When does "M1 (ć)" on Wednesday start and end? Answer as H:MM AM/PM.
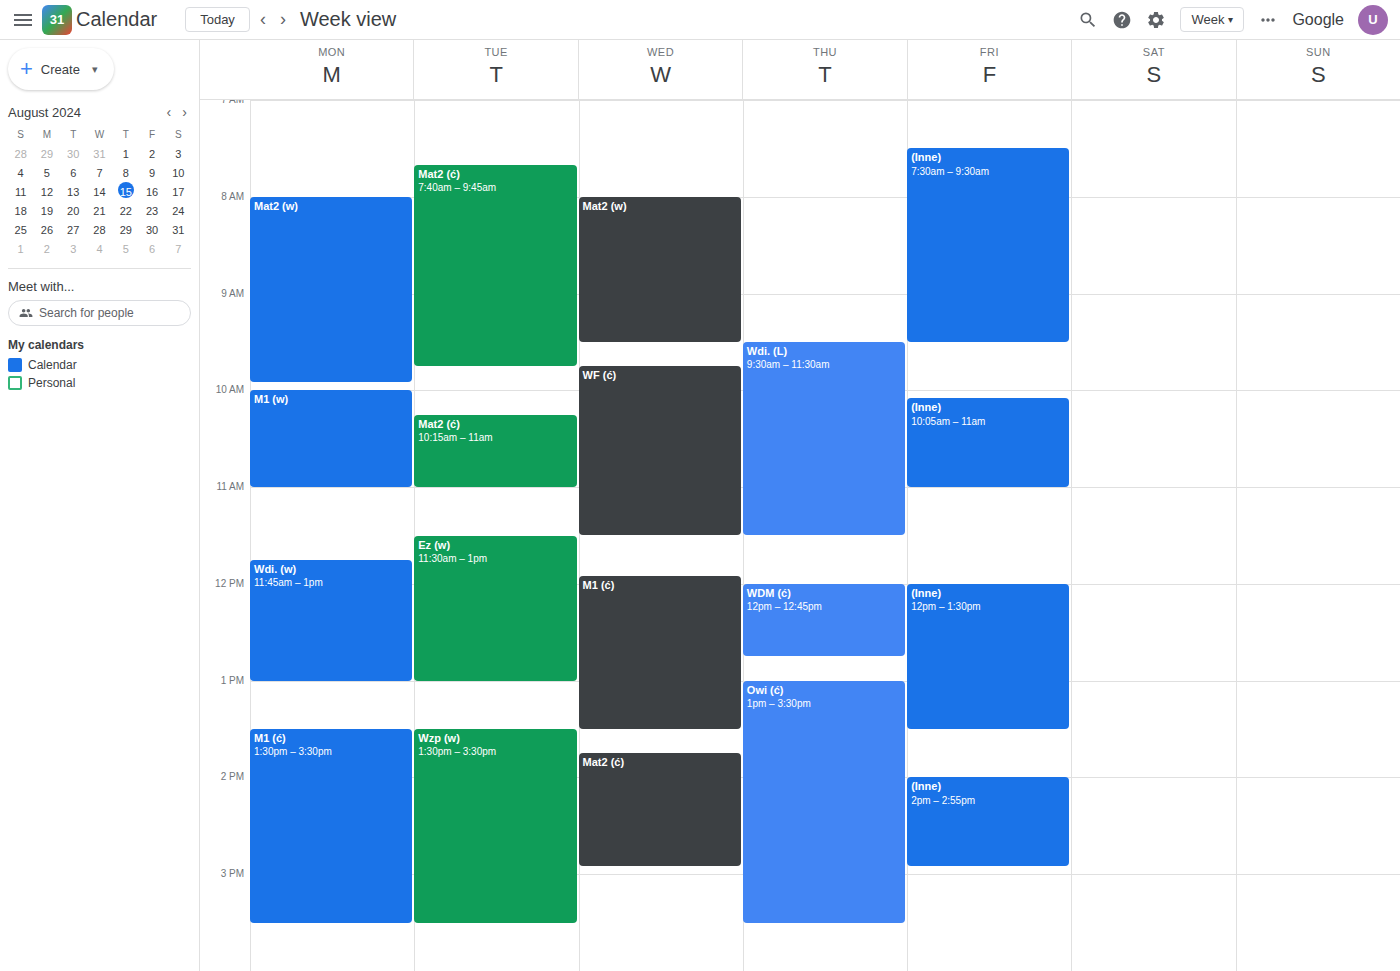
11:55 AM to 1:30 PM